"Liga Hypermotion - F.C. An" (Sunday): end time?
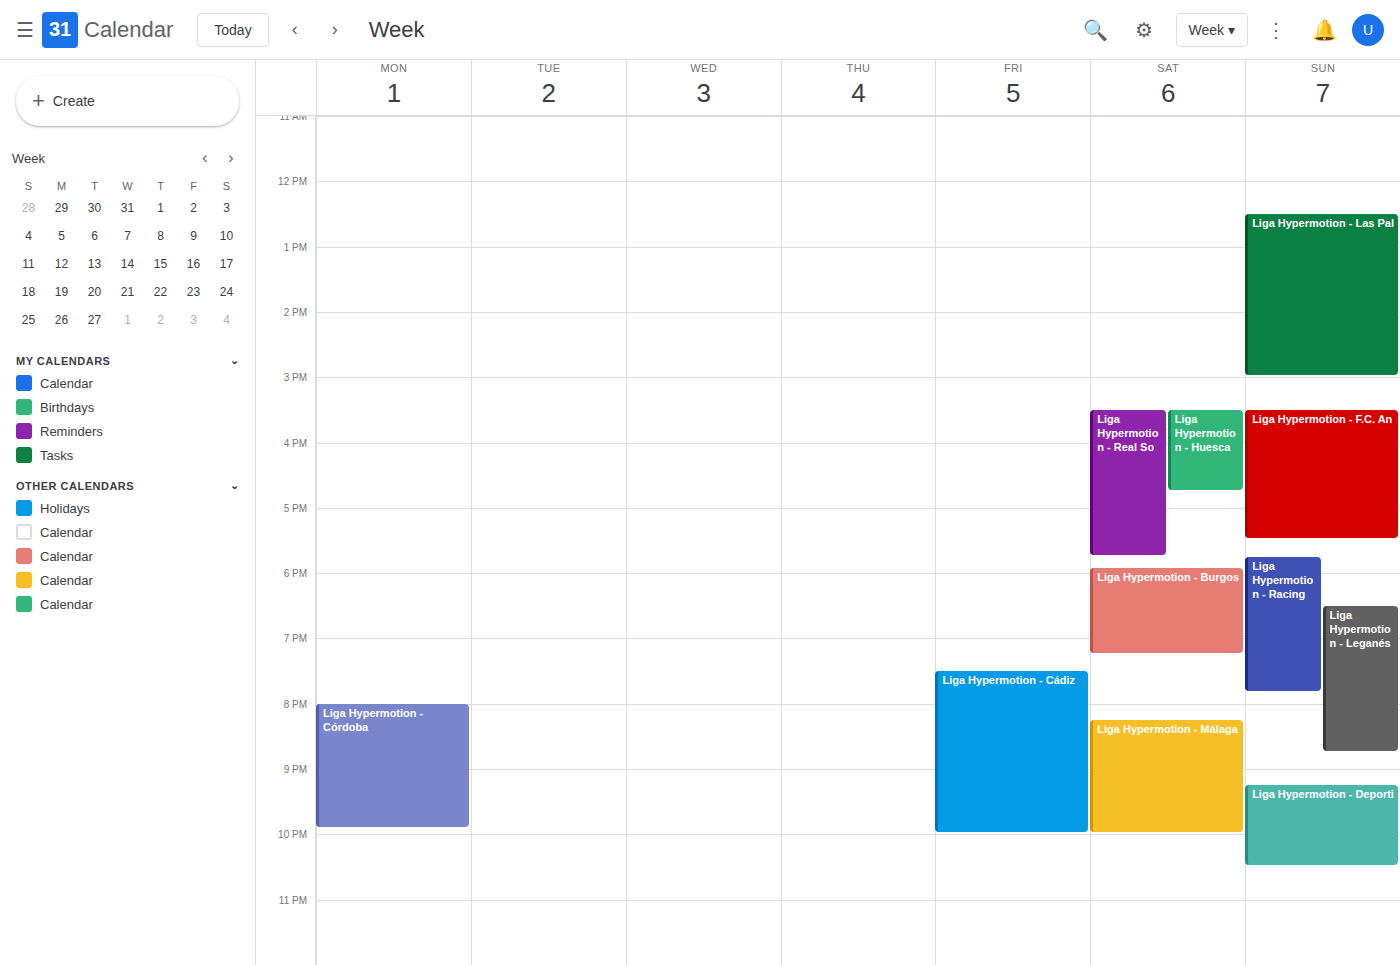
5:30 PM